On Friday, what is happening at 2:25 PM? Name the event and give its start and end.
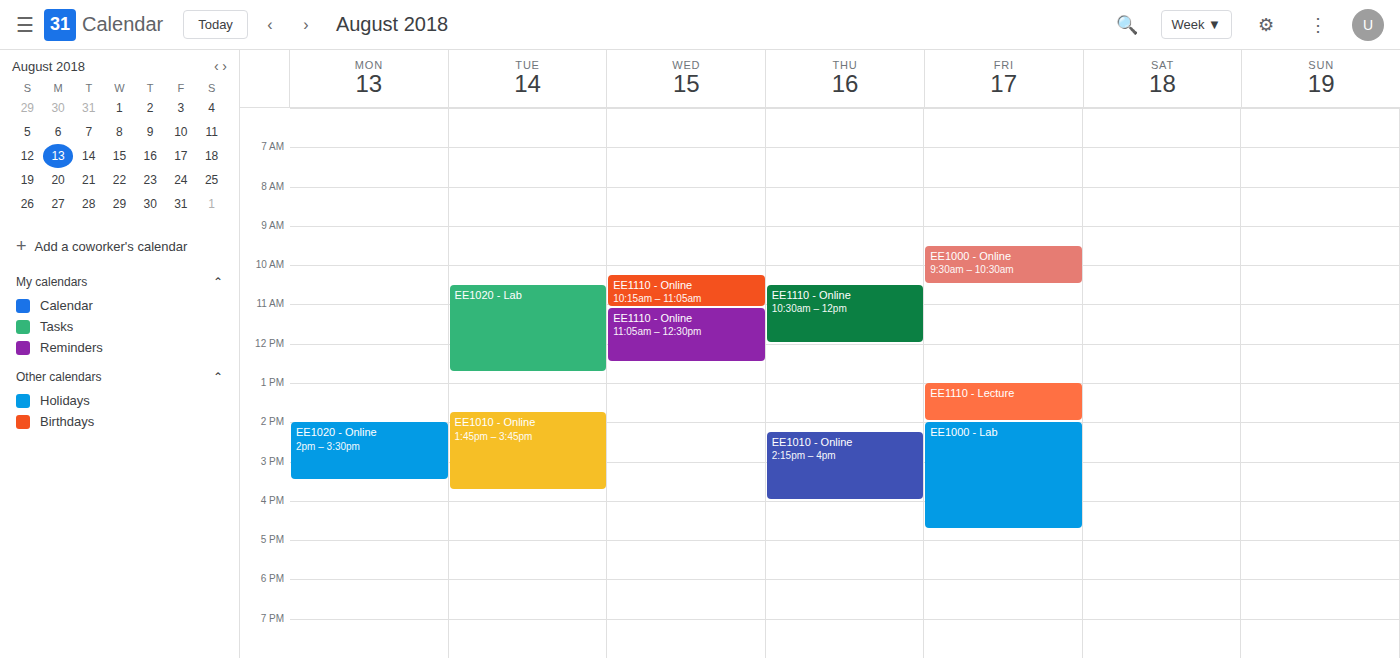
"EE1000 - Lab", 2:00 PM to 4:45 PM